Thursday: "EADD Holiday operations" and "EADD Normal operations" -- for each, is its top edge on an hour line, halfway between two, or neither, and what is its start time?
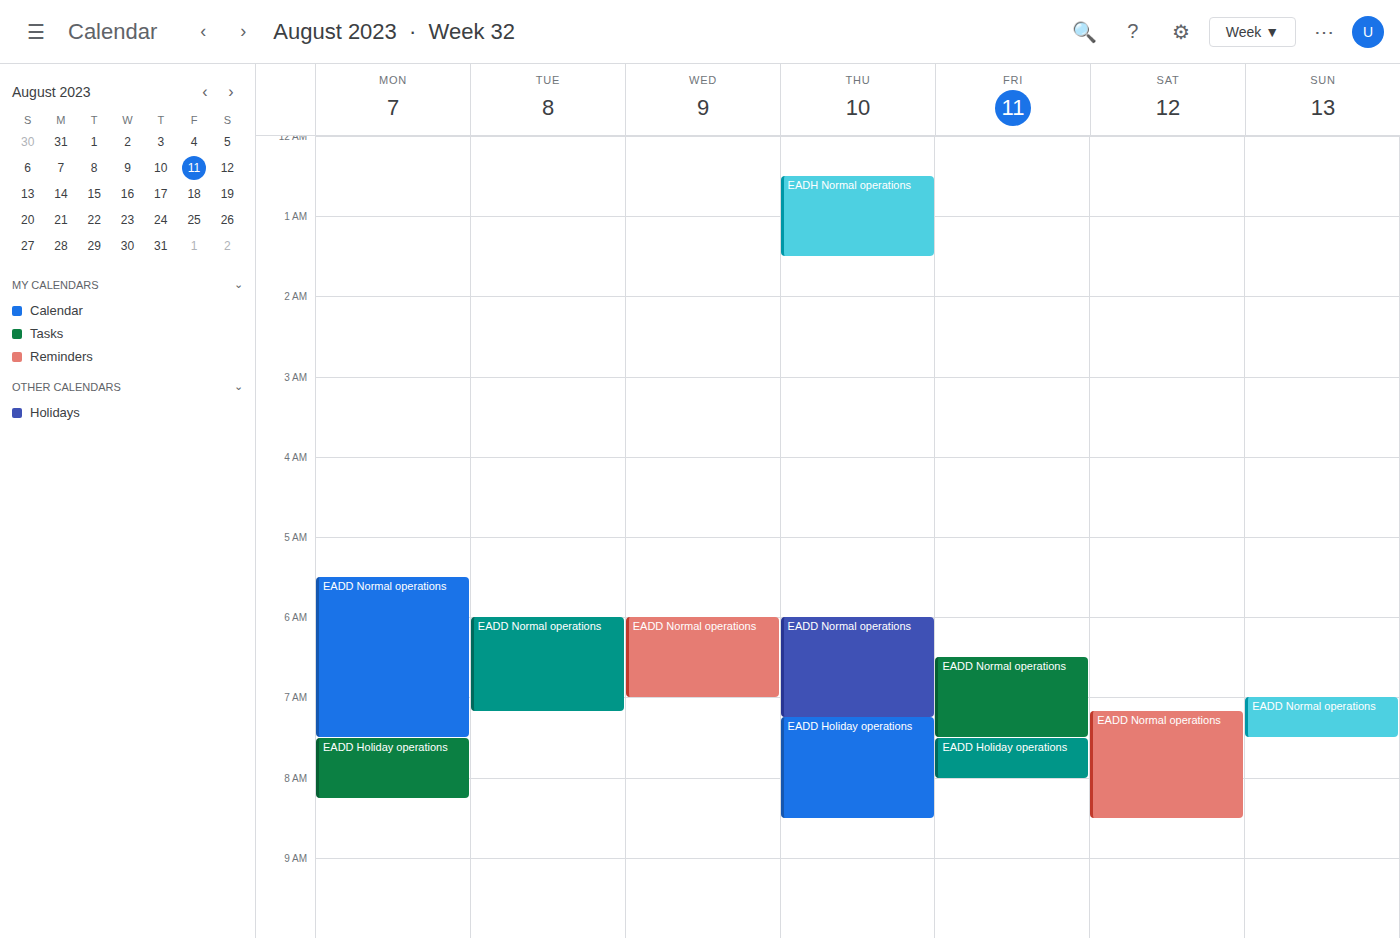
"EADD Holiday operations": 07:15, neither: a quarter of the way from the 07:00 line to the 08:00 line. "EADD Normal operations": 06:00, exactly on the 06:00 line.